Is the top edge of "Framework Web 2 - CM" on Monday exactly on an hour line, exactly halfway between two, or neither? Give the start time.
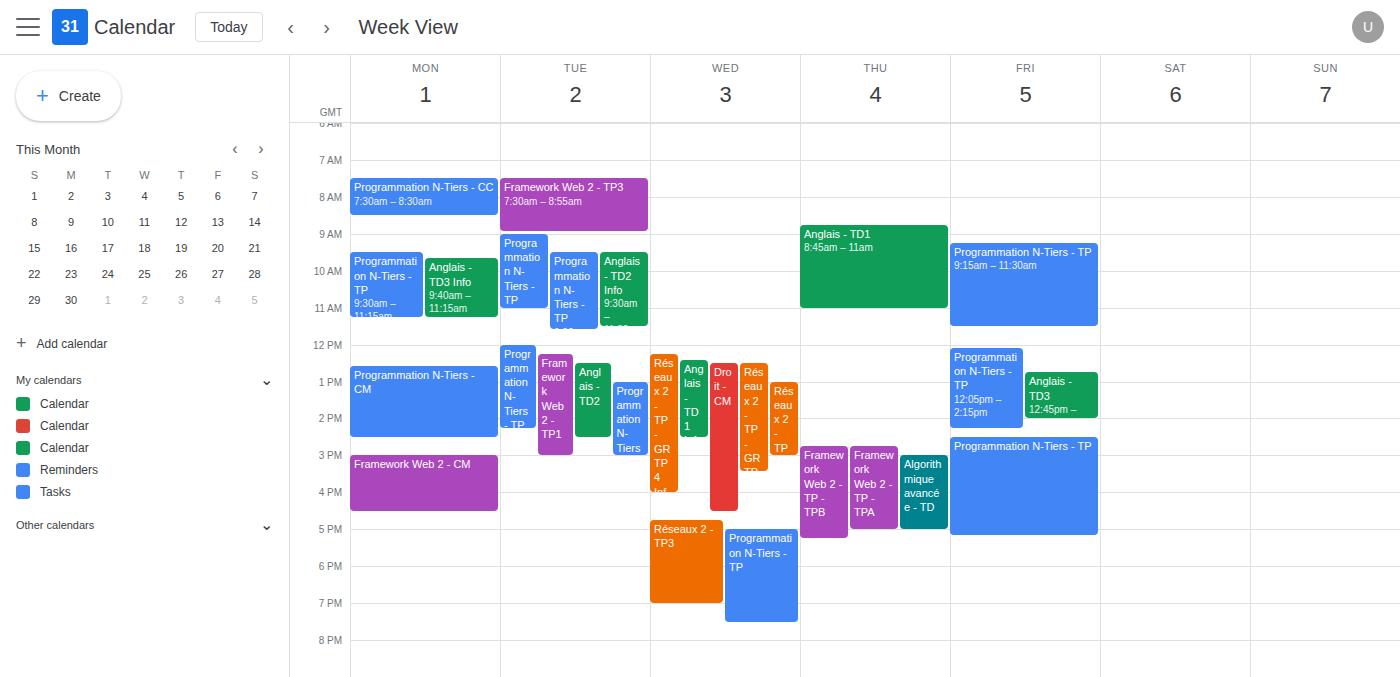
3:00 PM -- exactly on the 3 PM line.